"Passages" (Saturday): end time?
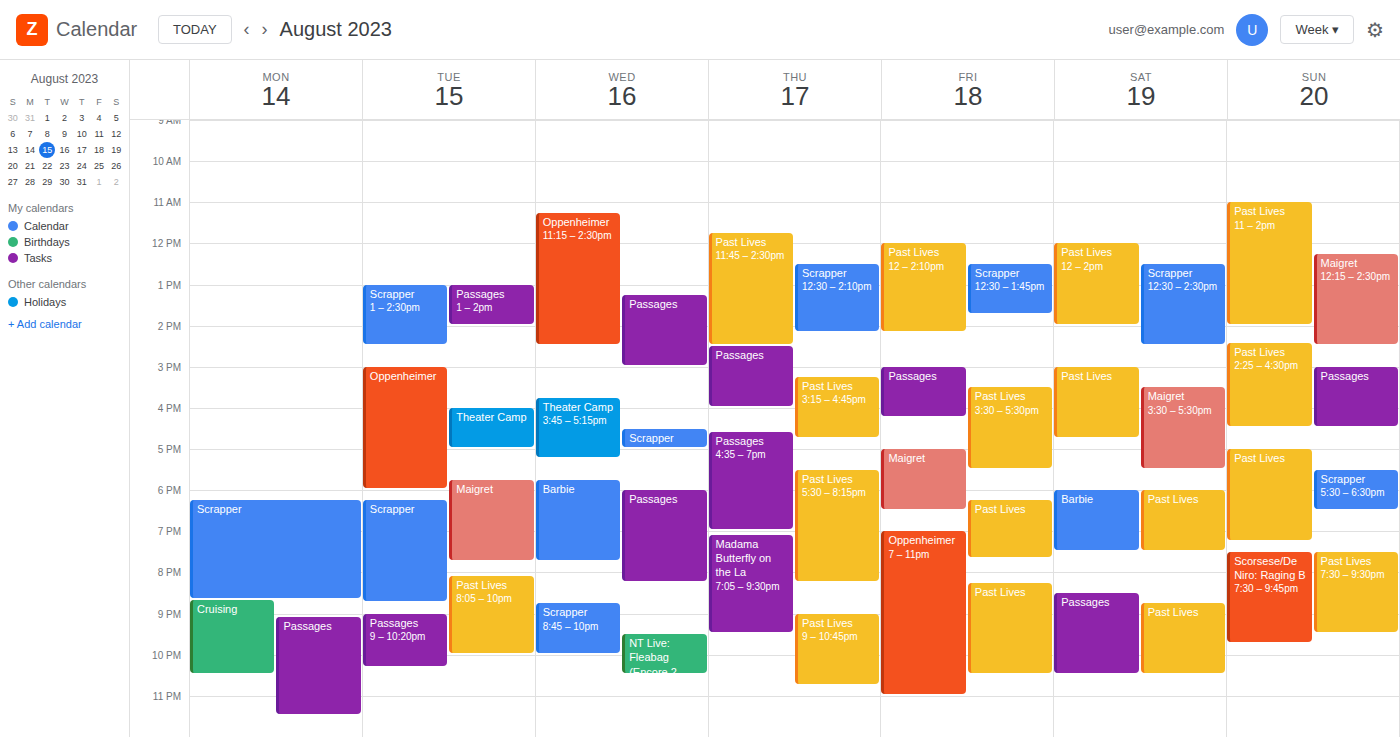
22:30